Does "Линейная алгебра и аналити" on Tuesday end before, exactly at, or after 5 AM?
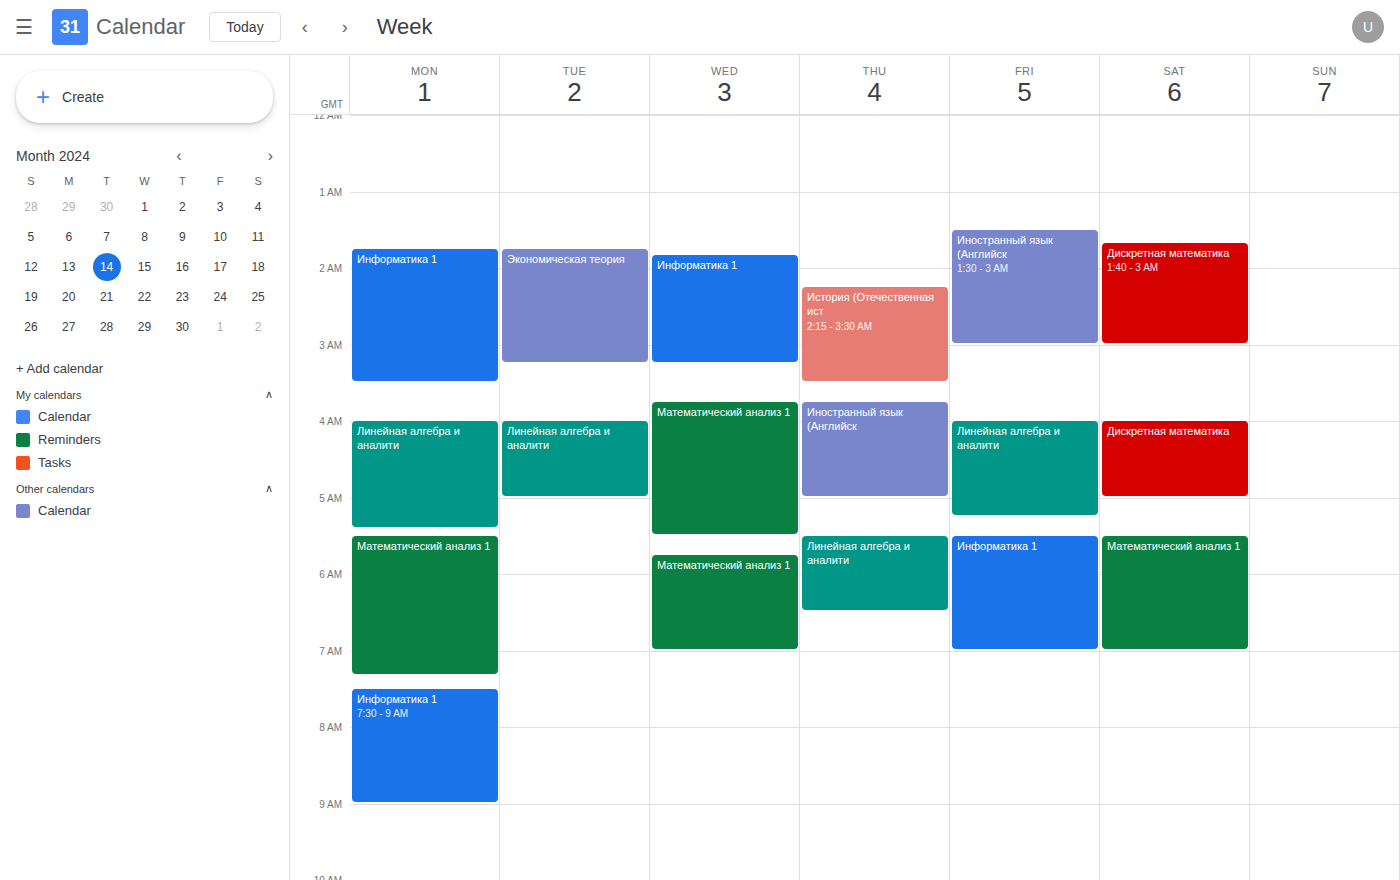
5:00 AM -- exactly at 5 AM, on the 5 AM line.